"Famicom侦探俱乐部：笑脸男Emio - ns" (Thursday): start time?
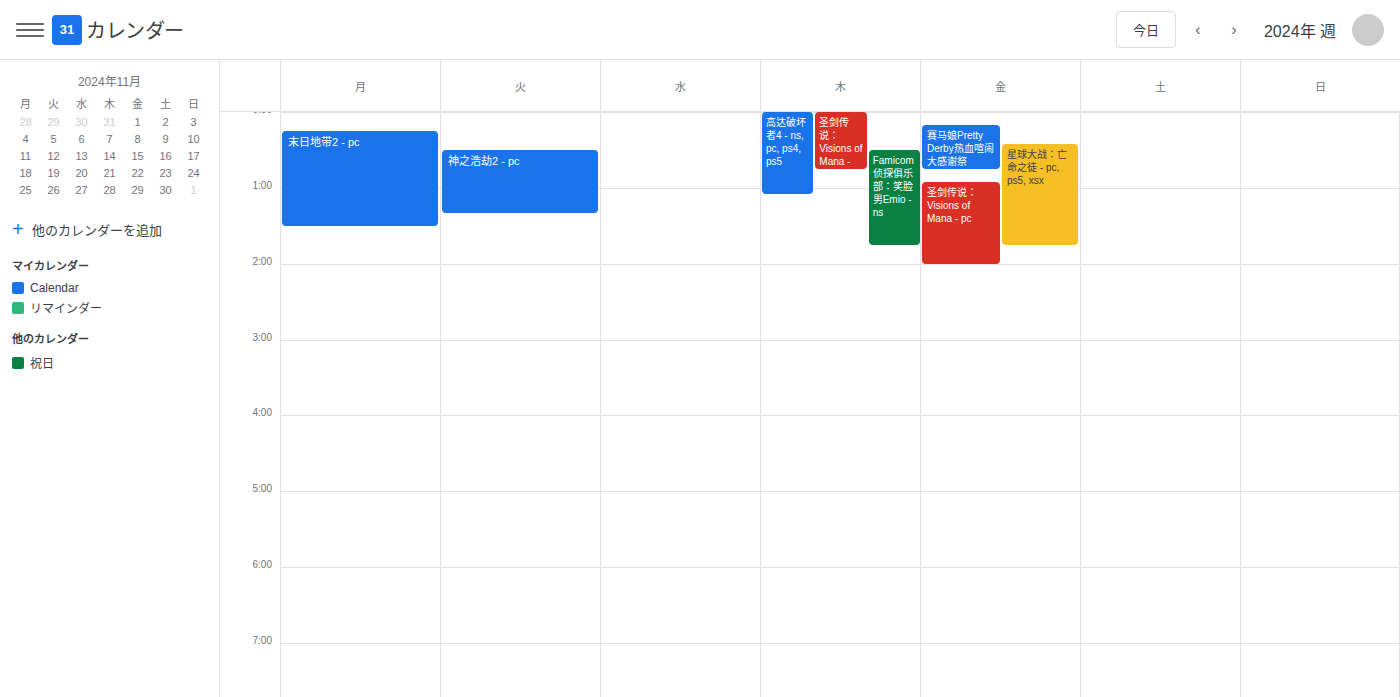
12:30 AM